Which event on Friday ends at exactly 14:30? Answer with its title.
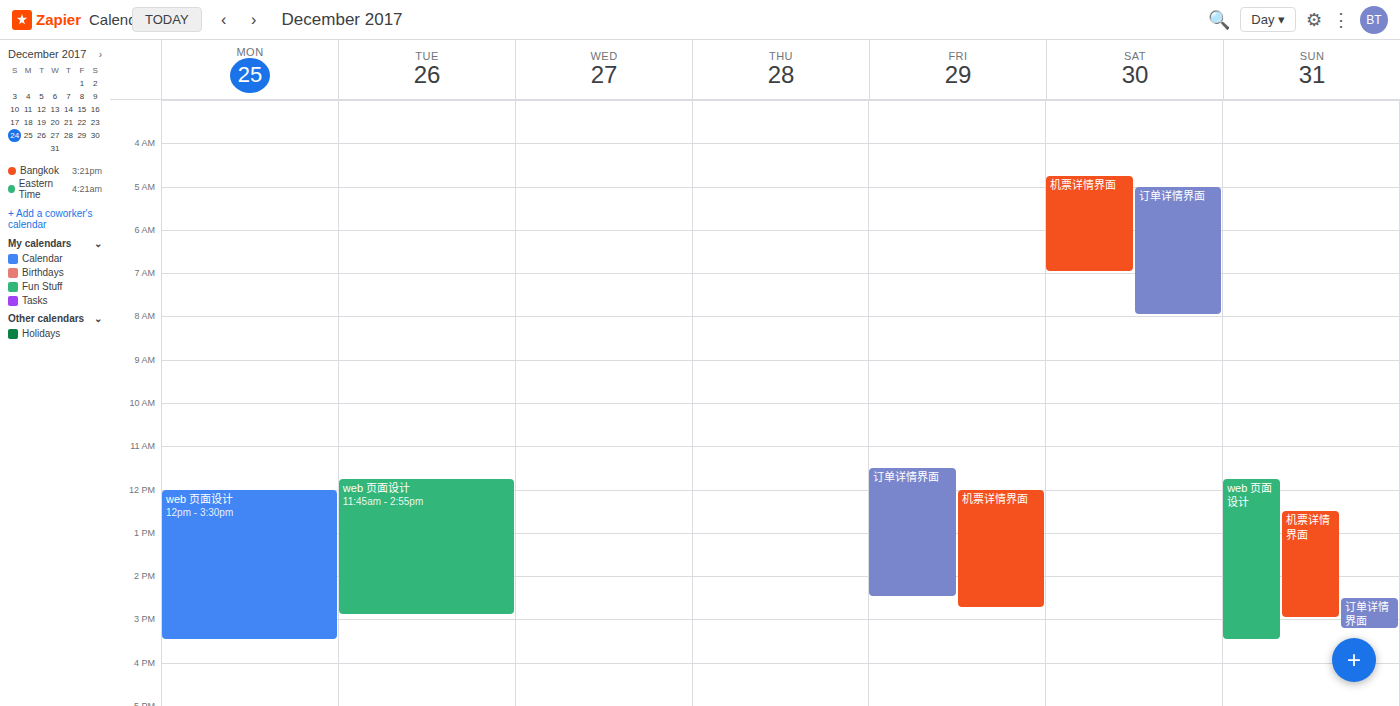
"订单详情界面"